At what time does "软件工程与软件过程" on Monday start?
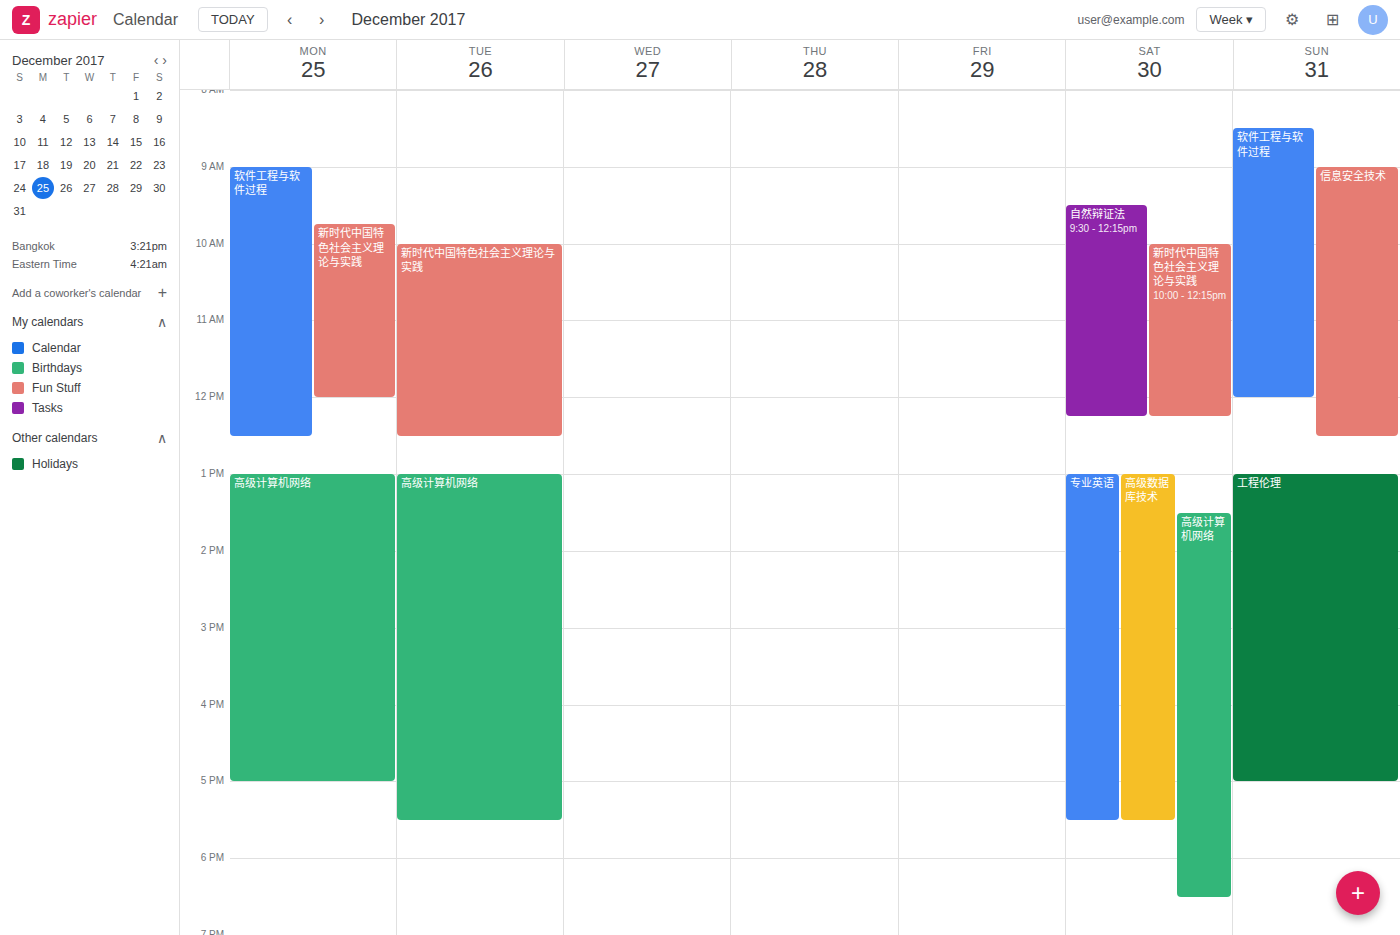
9:00 AM